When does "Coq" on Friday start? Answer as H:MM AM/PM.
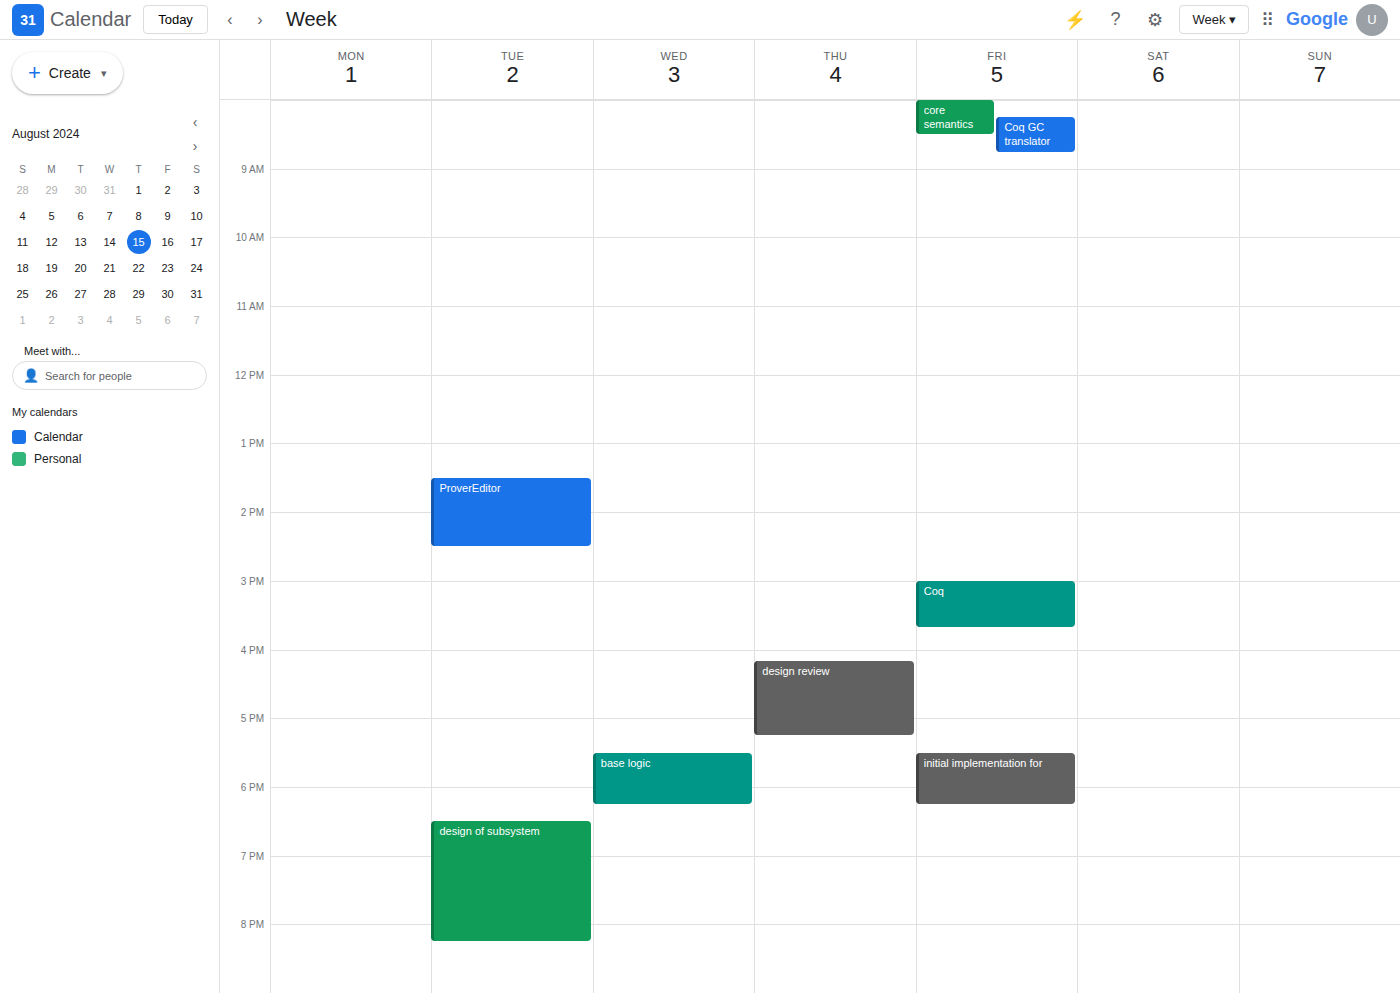
3:00 PM